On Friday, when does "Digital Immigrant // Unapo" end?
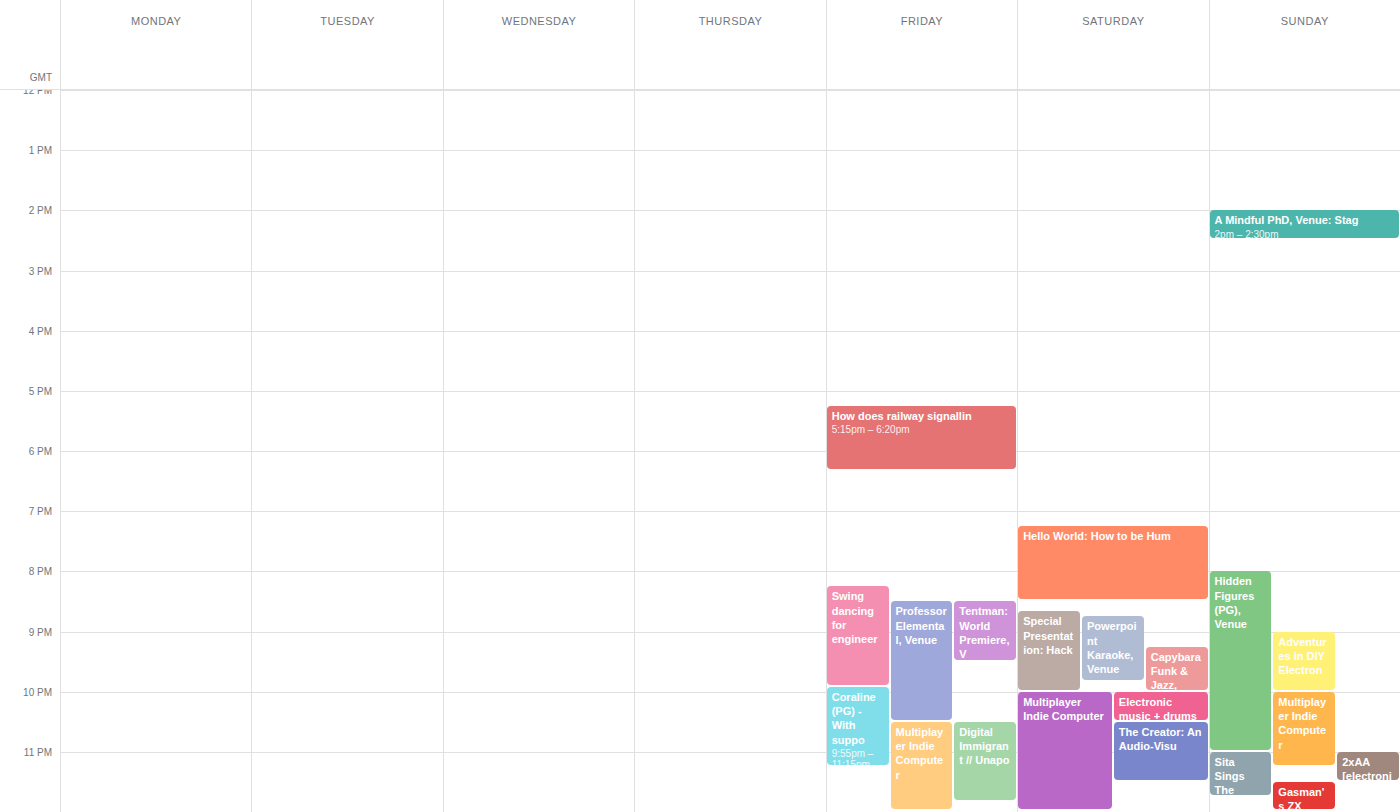
11:50 PM